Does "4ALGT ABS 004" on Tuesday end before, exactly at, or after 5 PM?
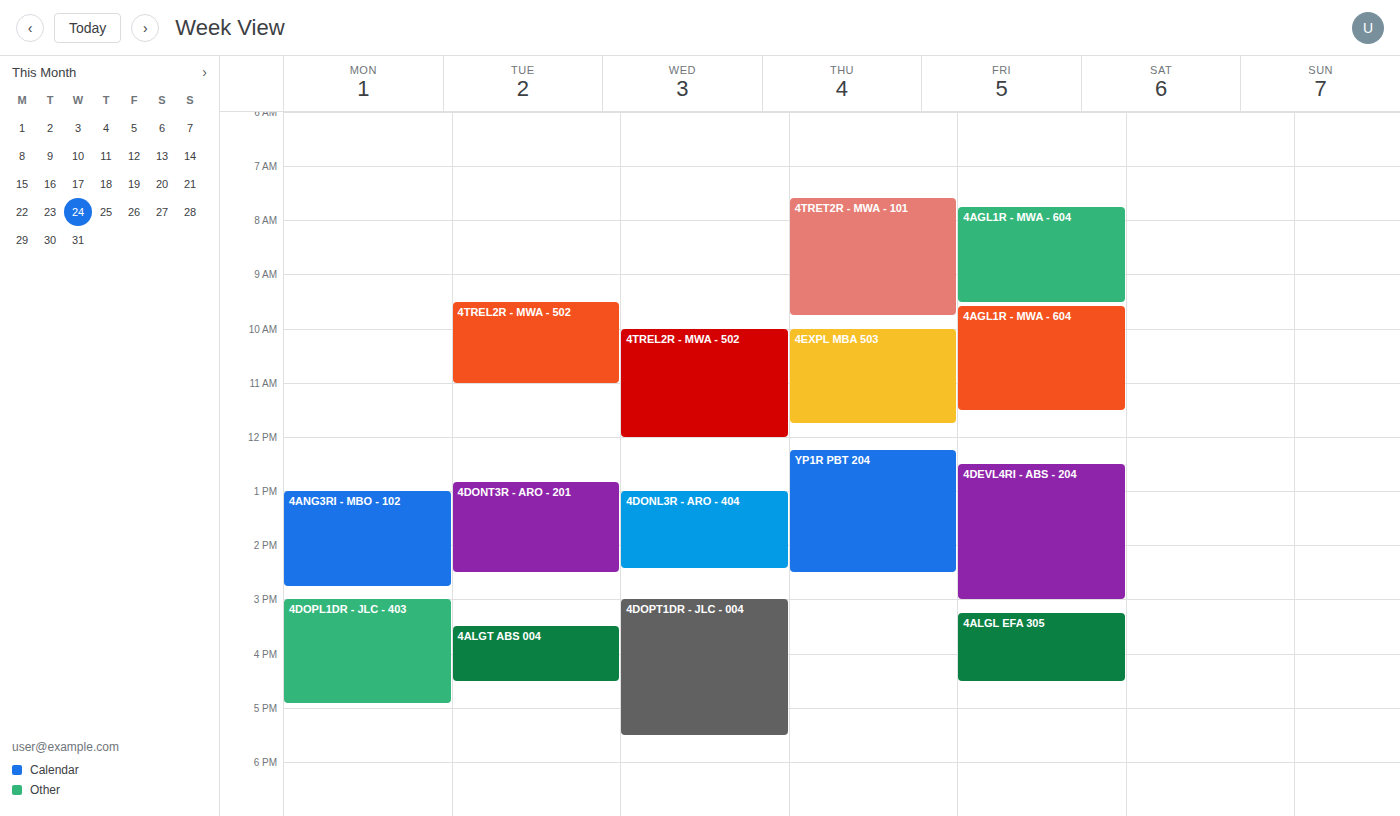
4:30 PM -- before 5 PM, 30 minutes above the 5 PM line.